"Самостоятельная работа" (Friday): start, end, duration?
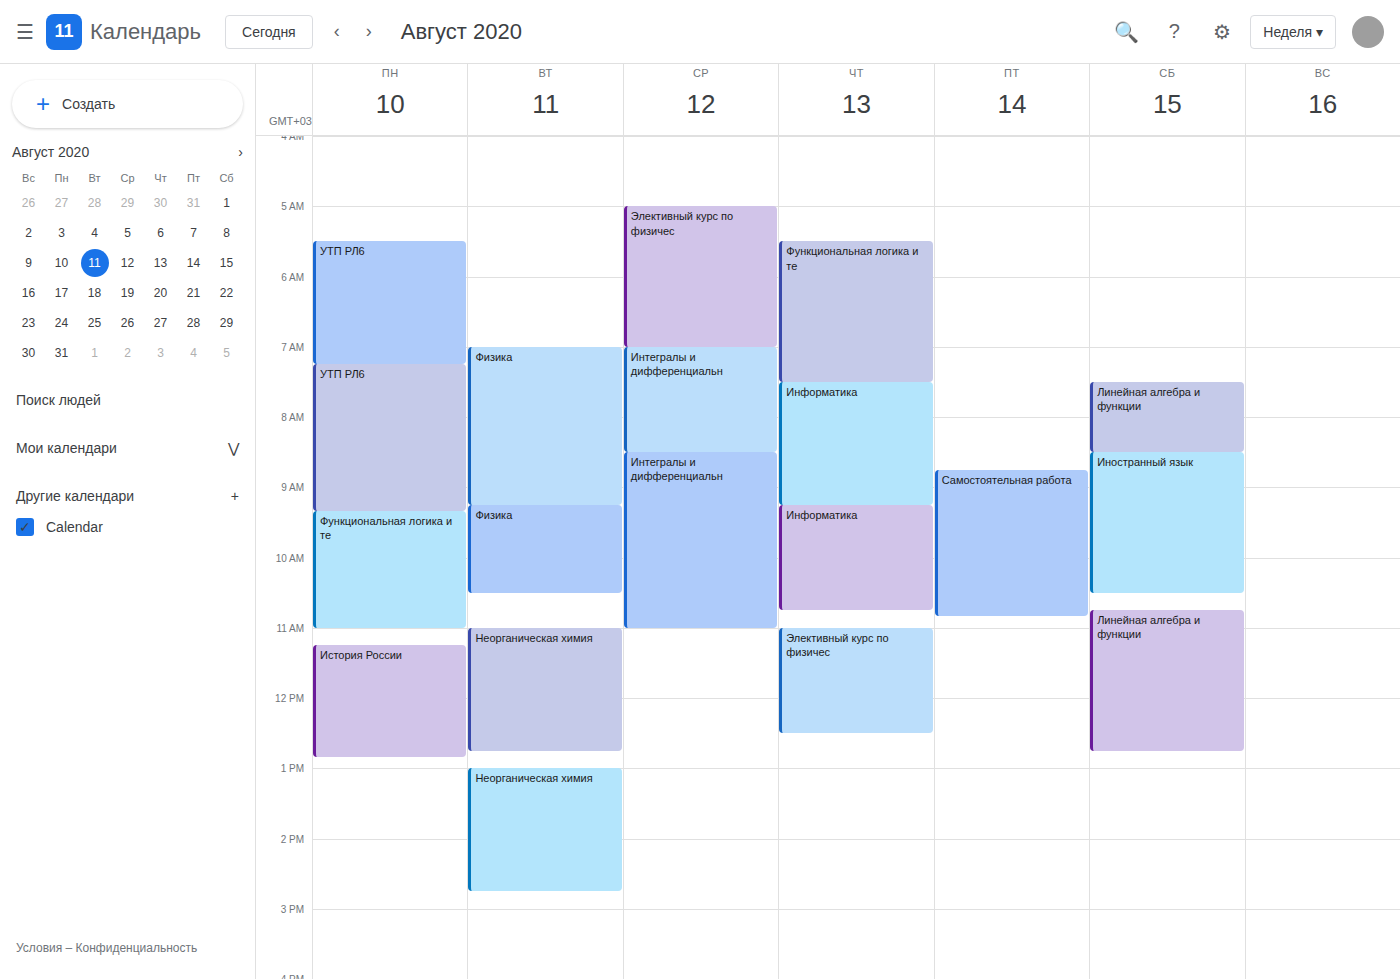
8:45 AM to 10:50 AM, 2 hours 5 minutes